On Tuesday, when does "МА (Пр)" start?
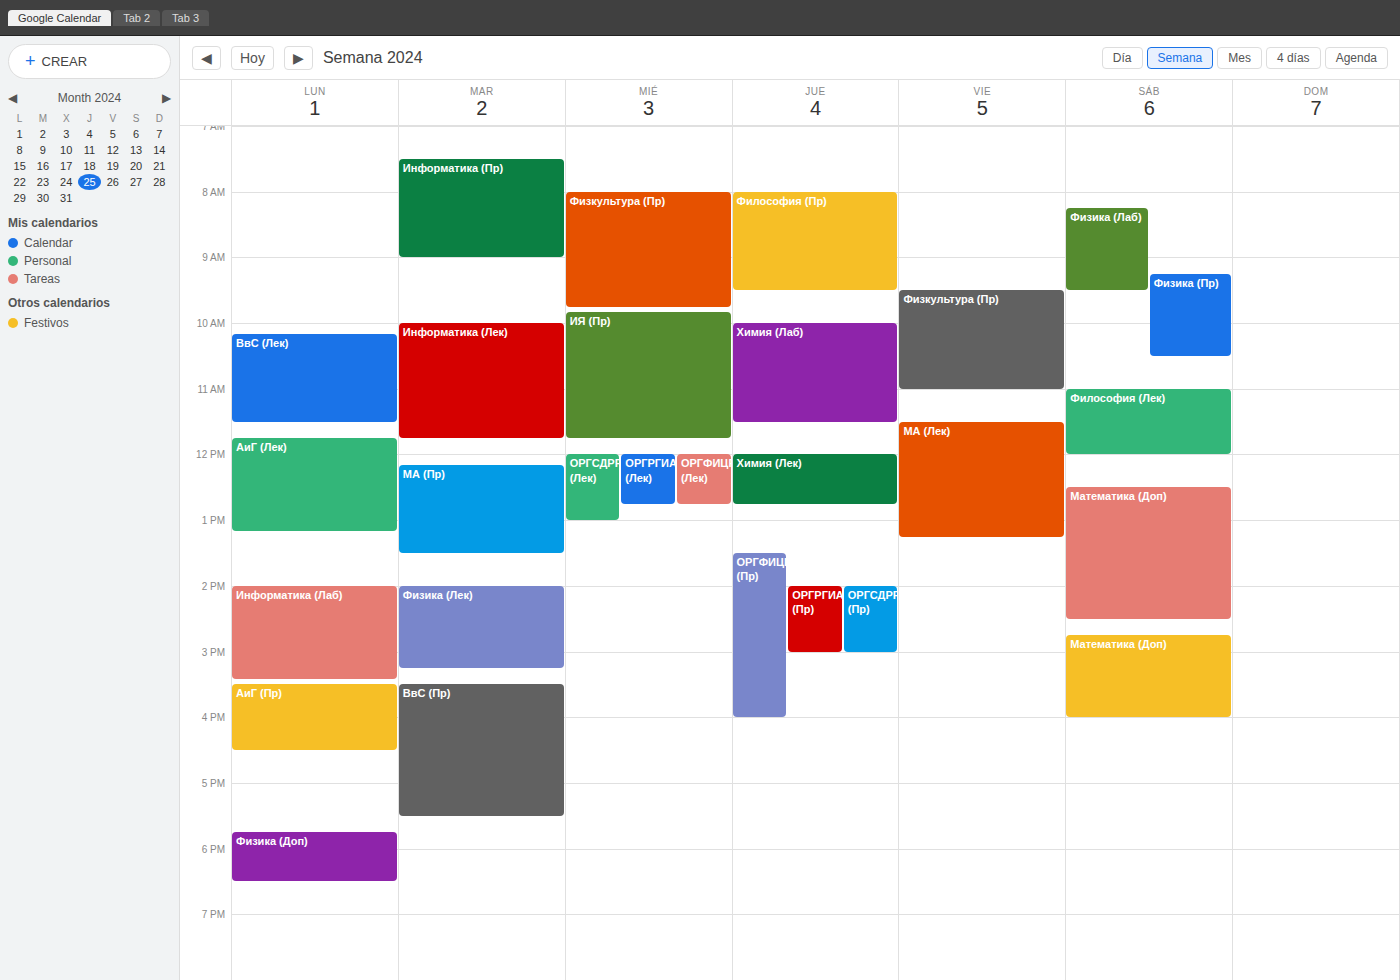
12:10 PM